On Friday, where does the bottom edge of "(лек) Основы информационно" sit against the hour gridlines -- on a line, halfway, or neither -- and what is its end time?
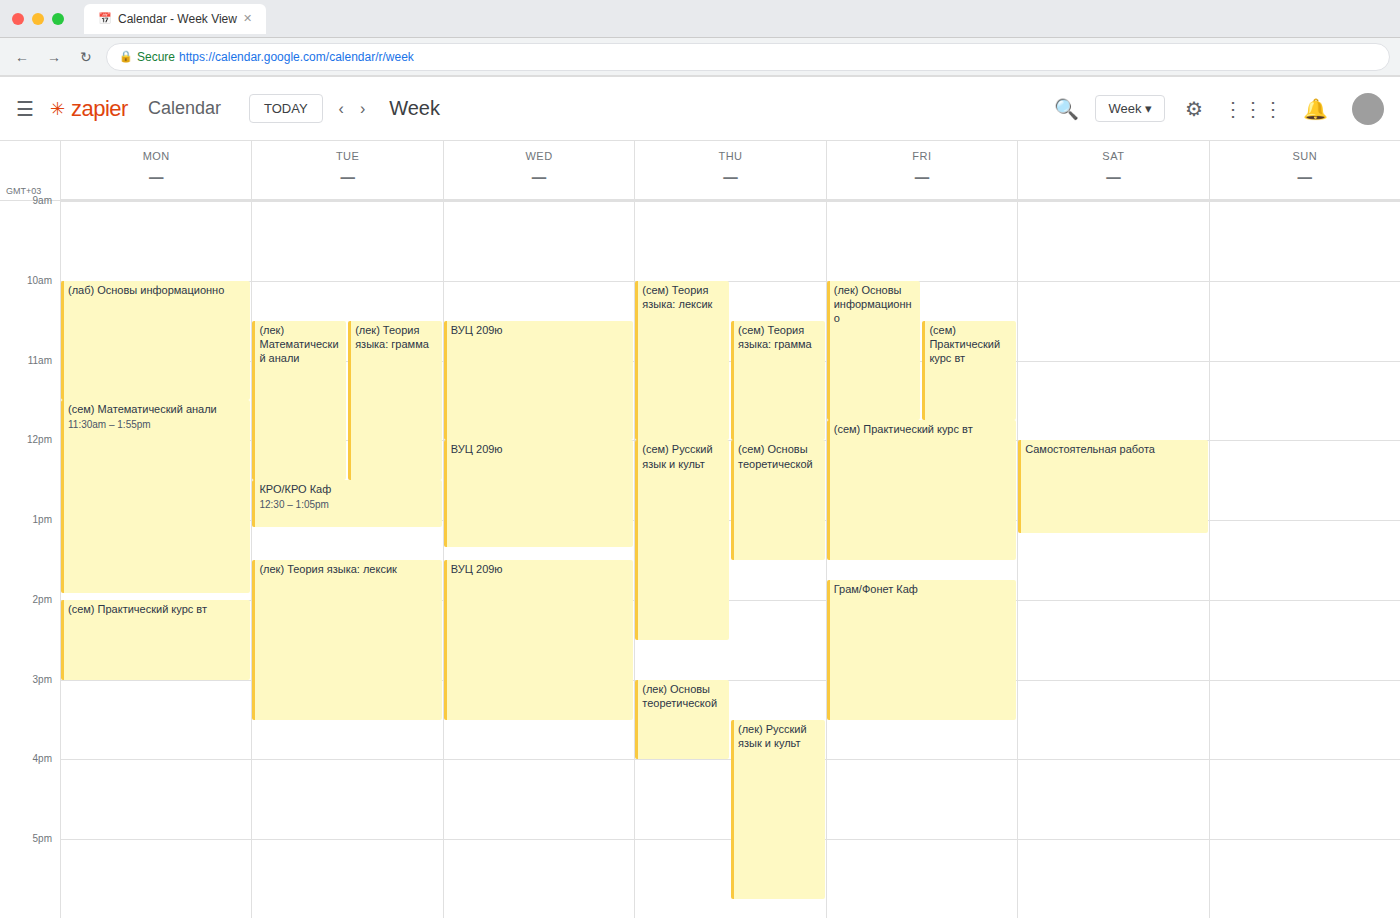
11:45 AM -- neither: three quarters of the way from the 11 AM line to the 12 PM line.